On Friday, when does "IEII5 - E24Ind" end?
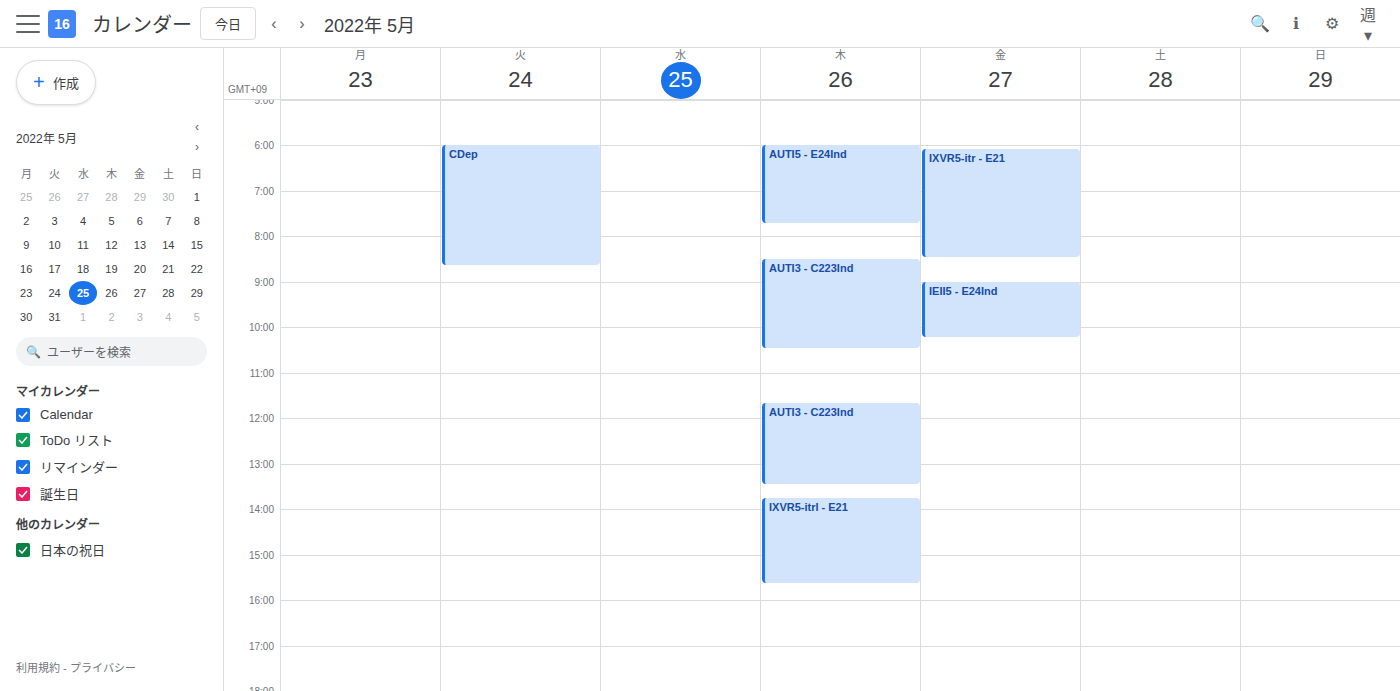
10:15 AM